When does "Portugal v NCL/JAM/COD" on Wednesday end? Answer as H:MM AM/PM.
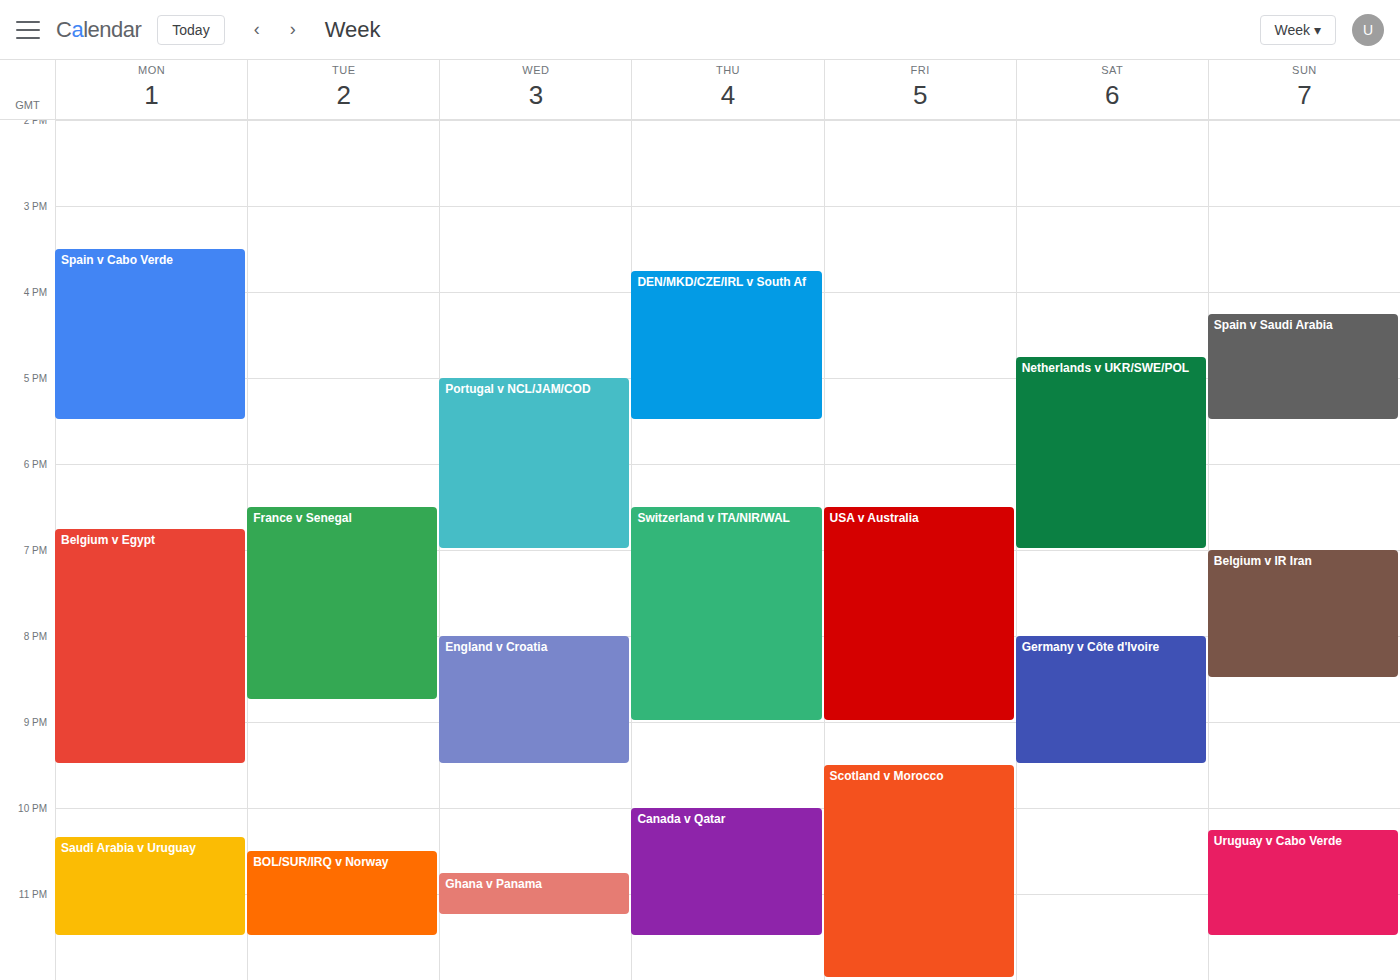
7:00 PM